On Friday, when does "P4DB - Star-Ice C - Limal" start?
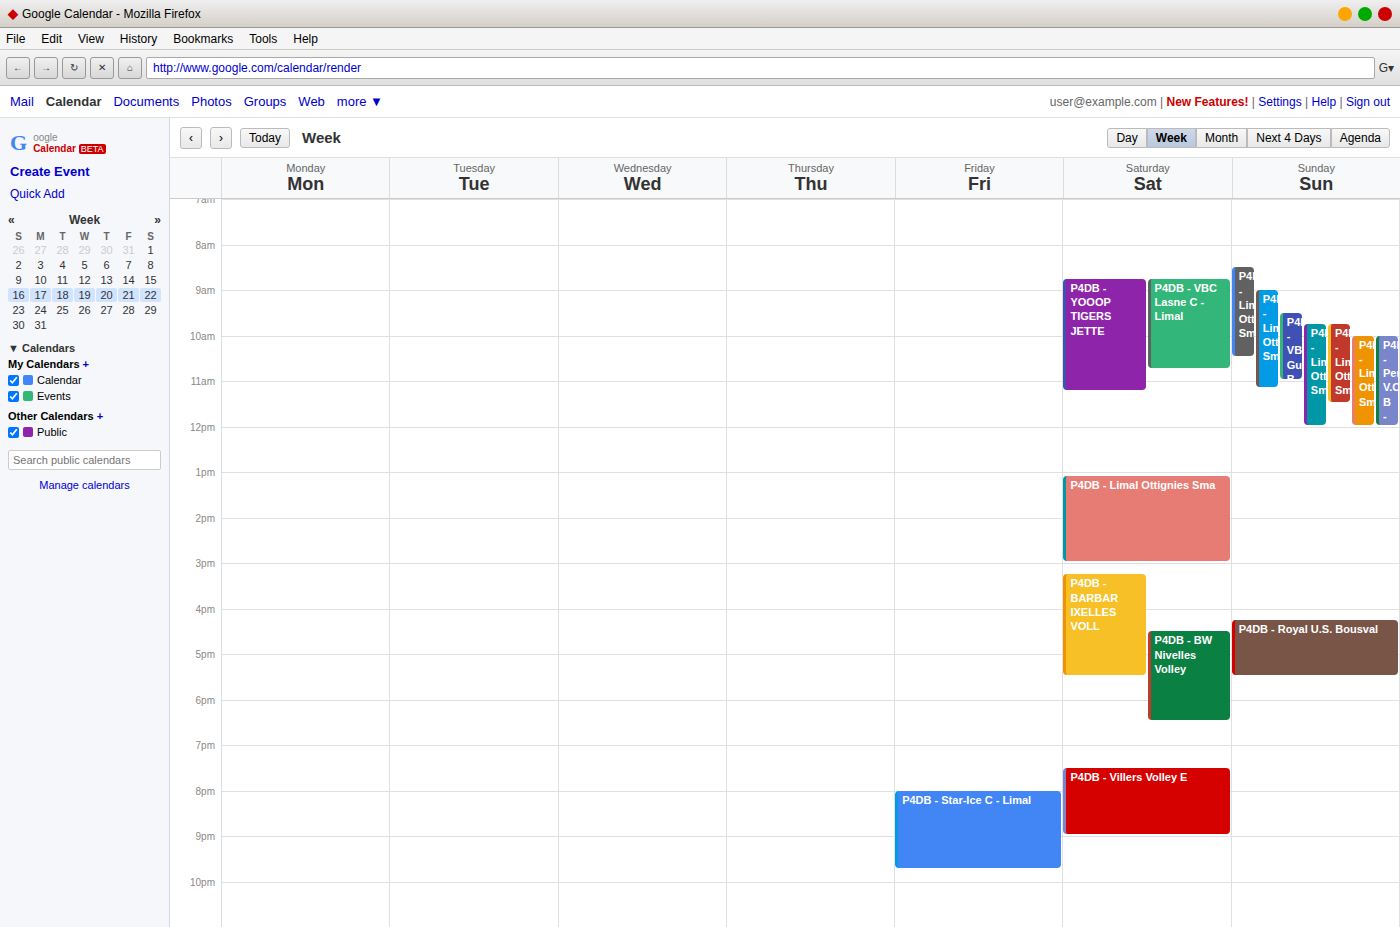
8:00 PM